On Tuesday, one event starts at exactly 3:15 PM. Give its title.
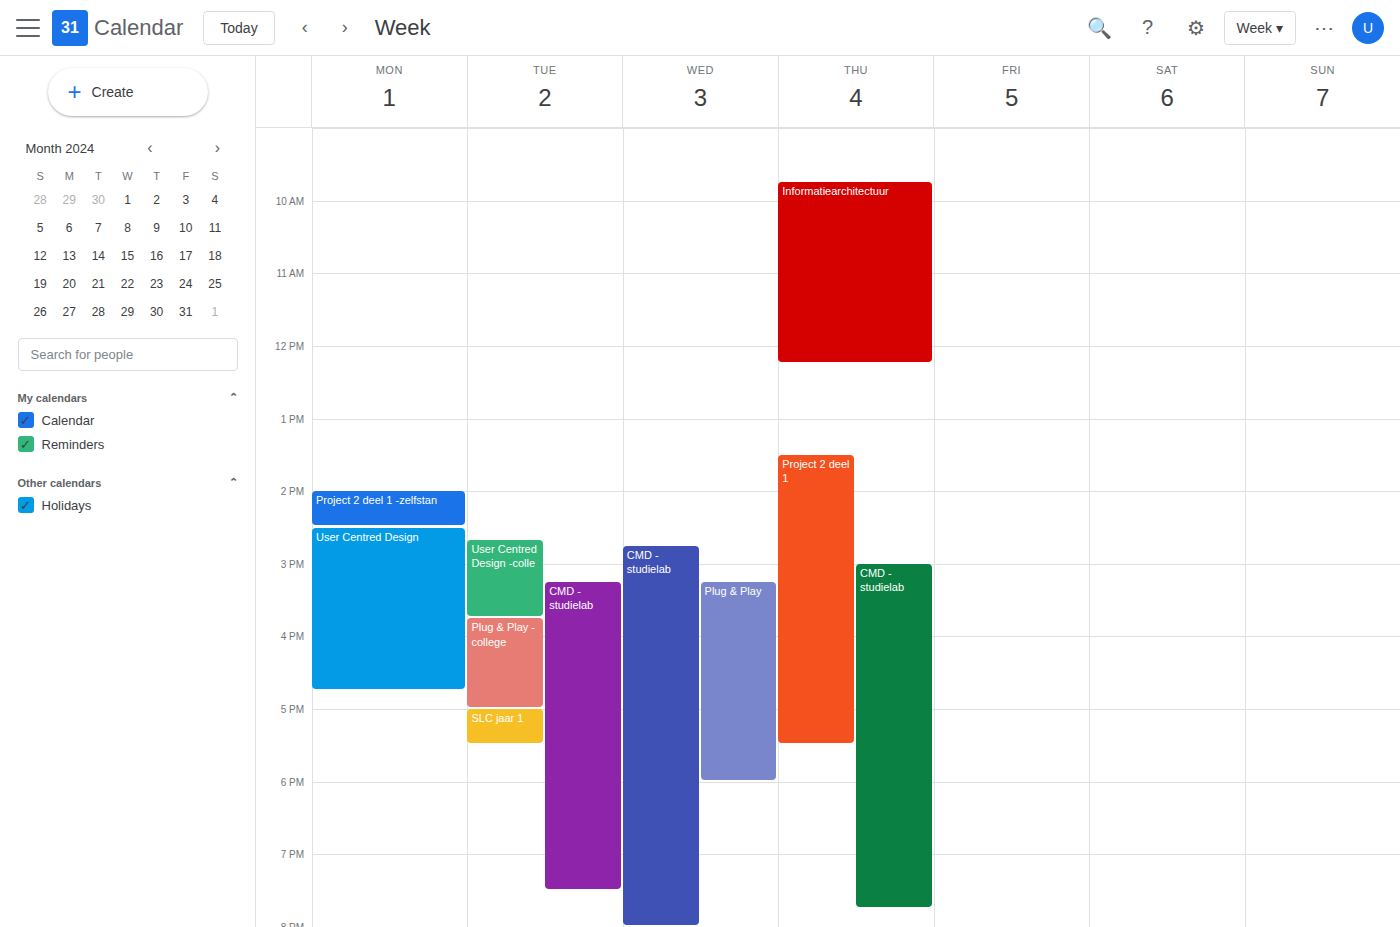
"CMD -studielab"